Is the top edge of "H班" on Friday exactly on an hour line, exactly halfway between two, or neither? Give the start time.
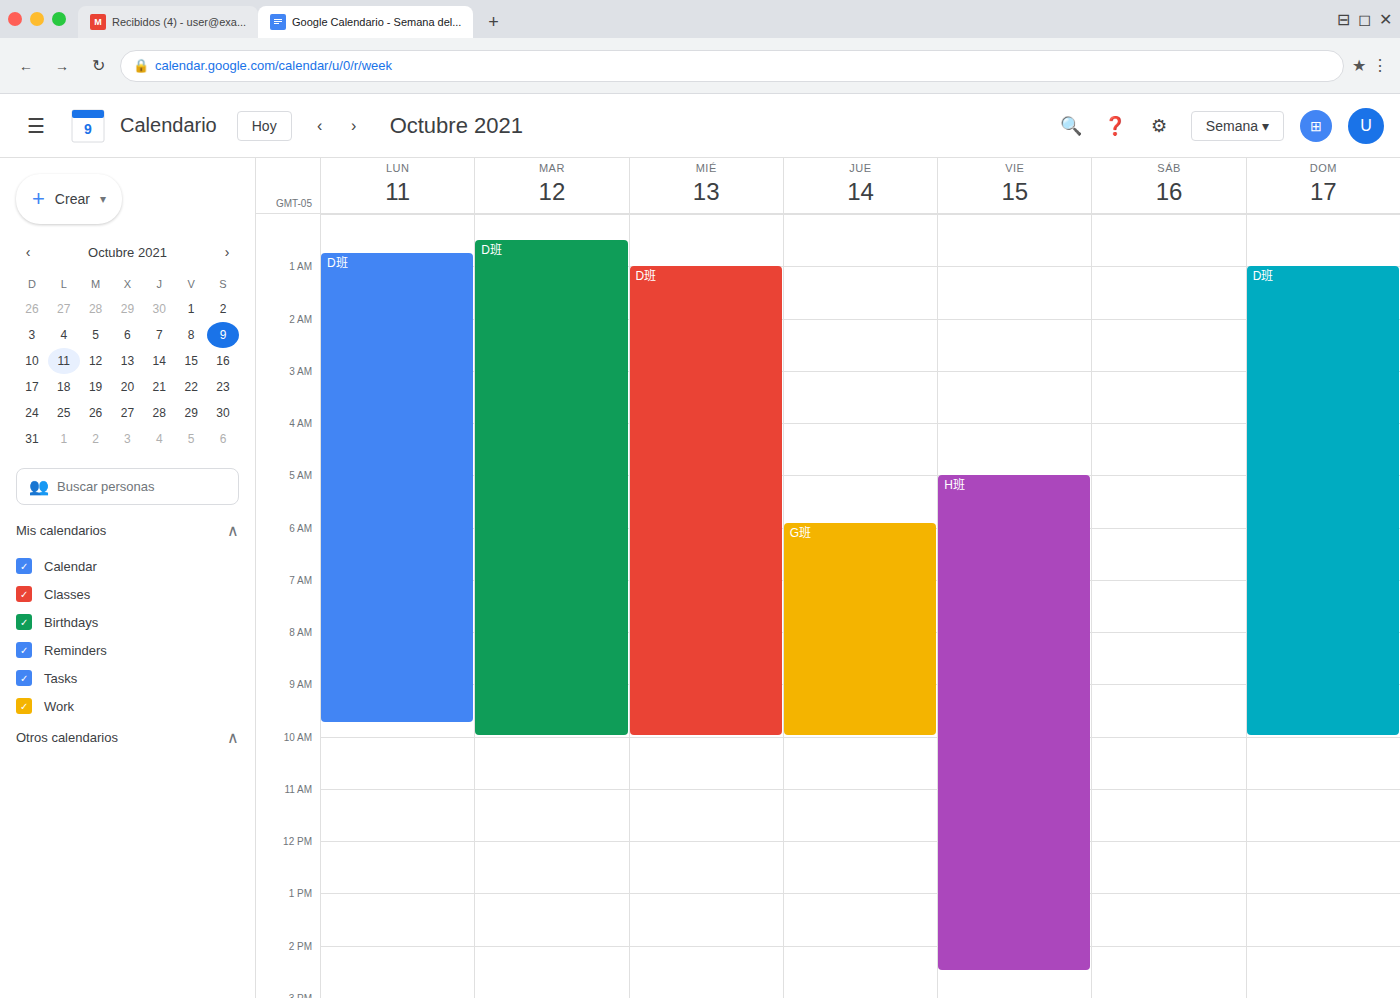
5:00 AM -- exactly on the 5 AM line.